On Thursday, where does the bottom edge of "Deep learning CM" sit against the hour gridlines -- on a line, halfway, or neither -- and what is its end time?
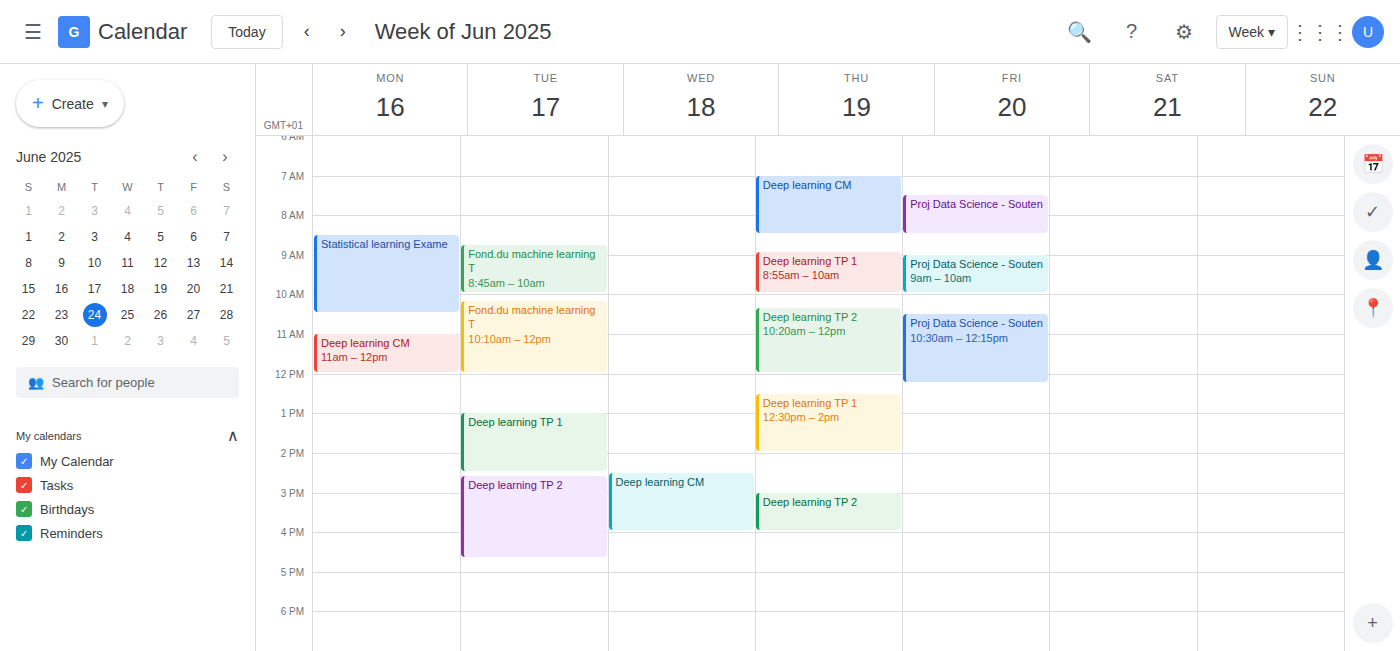
8:30 AM -- halfway between the 8 AM and 9 AM lines.